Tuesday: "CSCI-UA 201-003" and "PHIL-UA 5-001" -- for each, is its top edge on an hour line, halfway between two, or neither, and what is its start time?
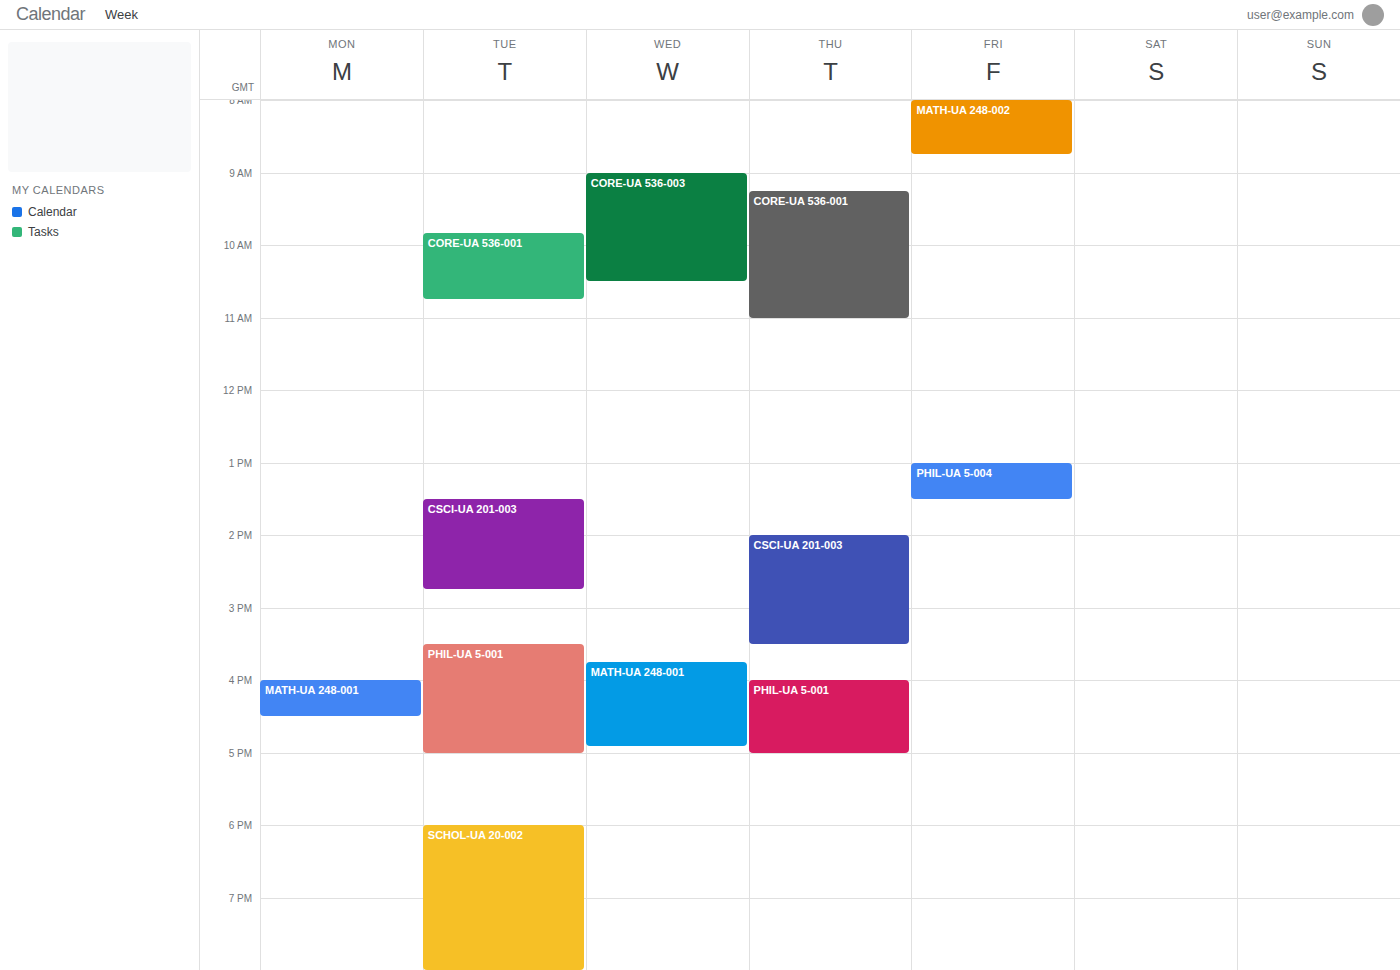
"CSCI-UA 201-003": 1:30 PM, halfway between the 1 PM and 2 PM lines. "PHIL-UA 5-001": 3:30 PM, halfway between the 3 PM and 4 PM lines.